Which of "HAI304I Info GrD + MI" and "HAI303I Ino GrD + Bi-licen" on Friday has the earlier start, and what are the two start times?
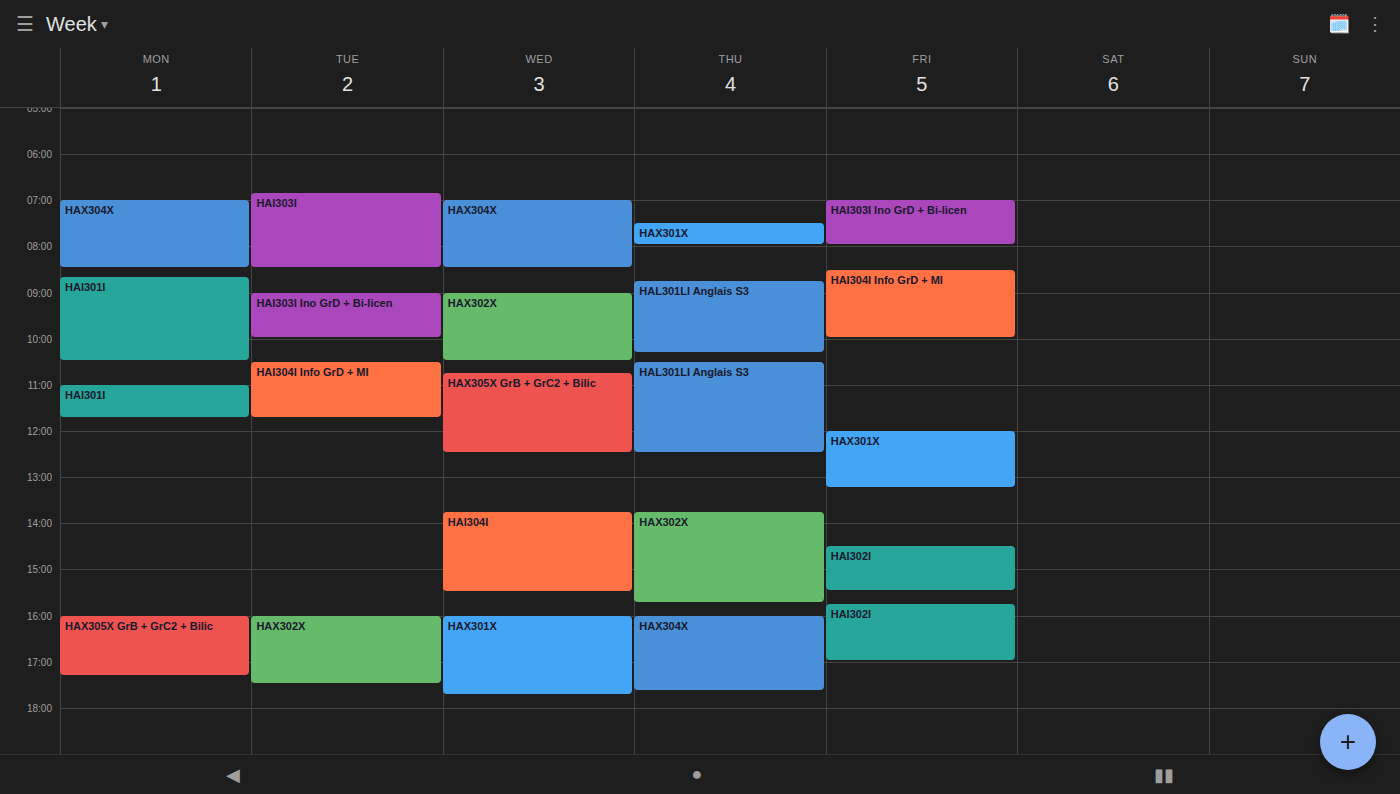
"HAI303I Ino GrD + Bi-licen" 7:00 AM; "HAI304I Info GrD + MI" 8:30 AM.